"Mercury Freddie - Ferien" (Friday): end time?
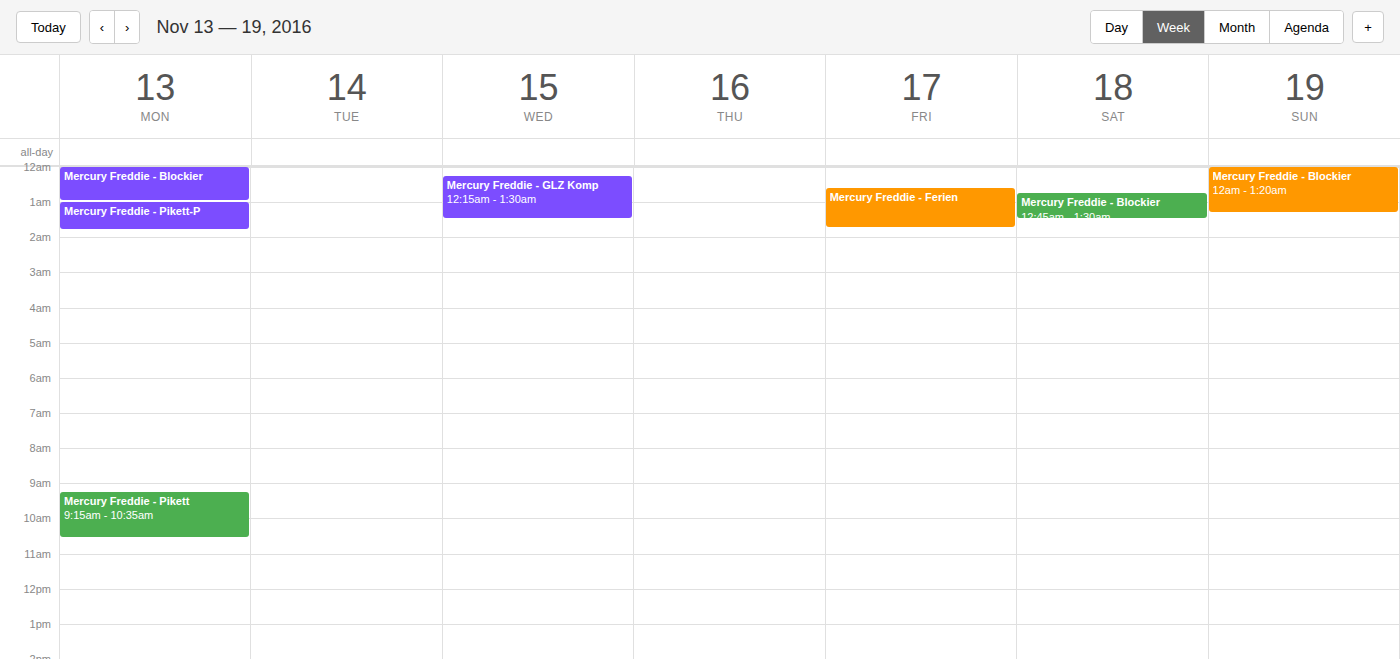
01:45